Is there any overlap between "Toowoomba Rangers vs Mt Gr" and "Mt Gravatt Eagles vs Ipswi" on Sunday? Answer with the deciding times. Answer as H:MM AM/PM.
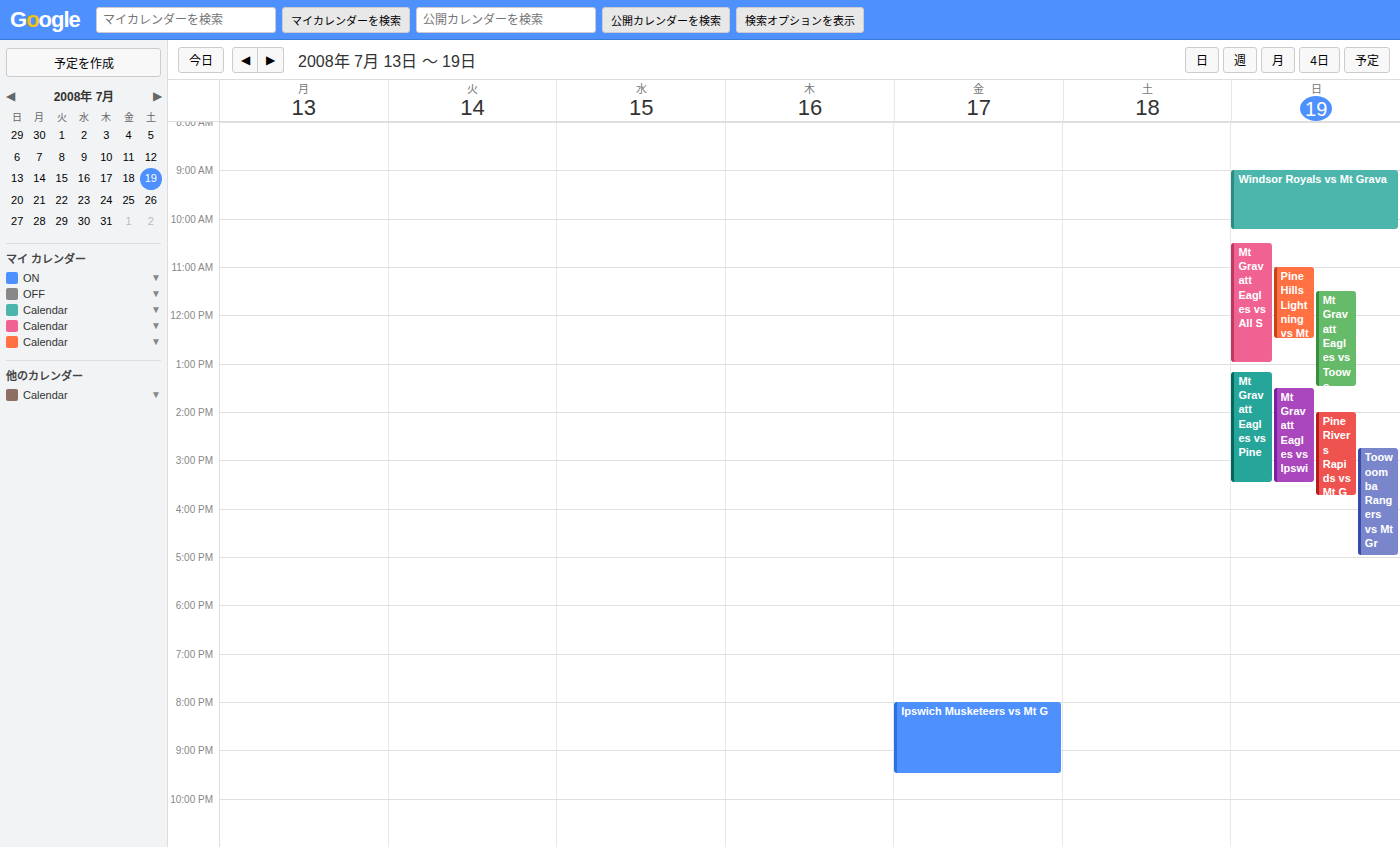
"Toowoomba Rangers vs Mt Gr" starts at 2:45 PM, before "Mt Gravatt Eagles vs Ipswi" ends at 3:30 PM -- they overlap.